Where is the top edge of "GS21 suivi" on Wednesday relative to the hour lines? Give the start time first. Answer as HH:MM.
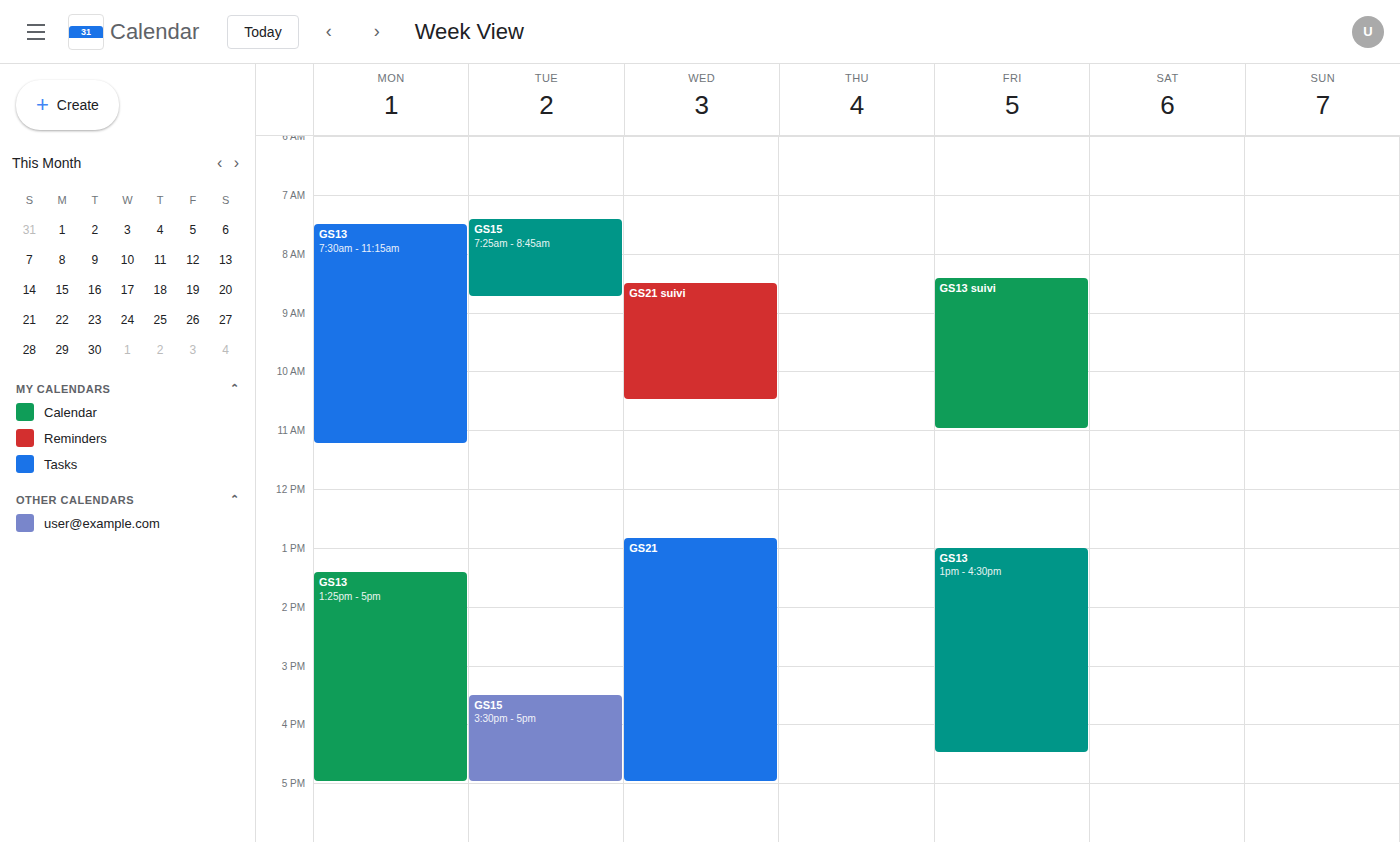
08:30 -- halfway between the 08:00 and 09:00 lines.